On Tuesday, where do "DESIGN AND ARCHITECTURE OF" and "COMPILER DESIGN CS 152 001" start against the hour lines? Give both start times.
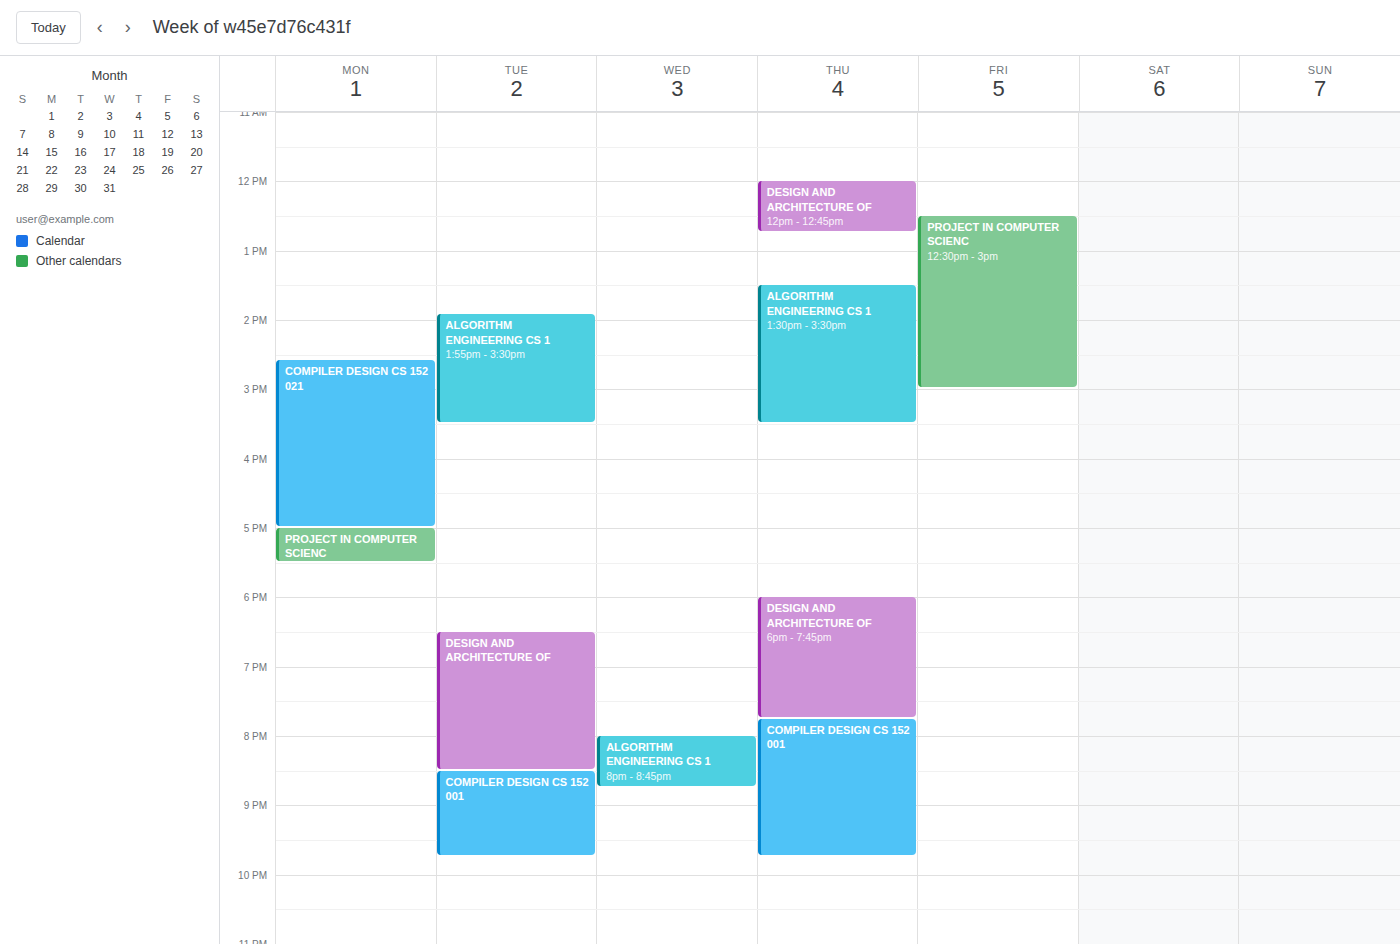
"DESIGN AND ARCHITECTURE OF": 6:30 PM, halfway between the 6 PM and 7 PM lines. "COMPILER DESIGN CS 152 001": 8:30 PM, halfway between the 8 PM and 9 PM lines.